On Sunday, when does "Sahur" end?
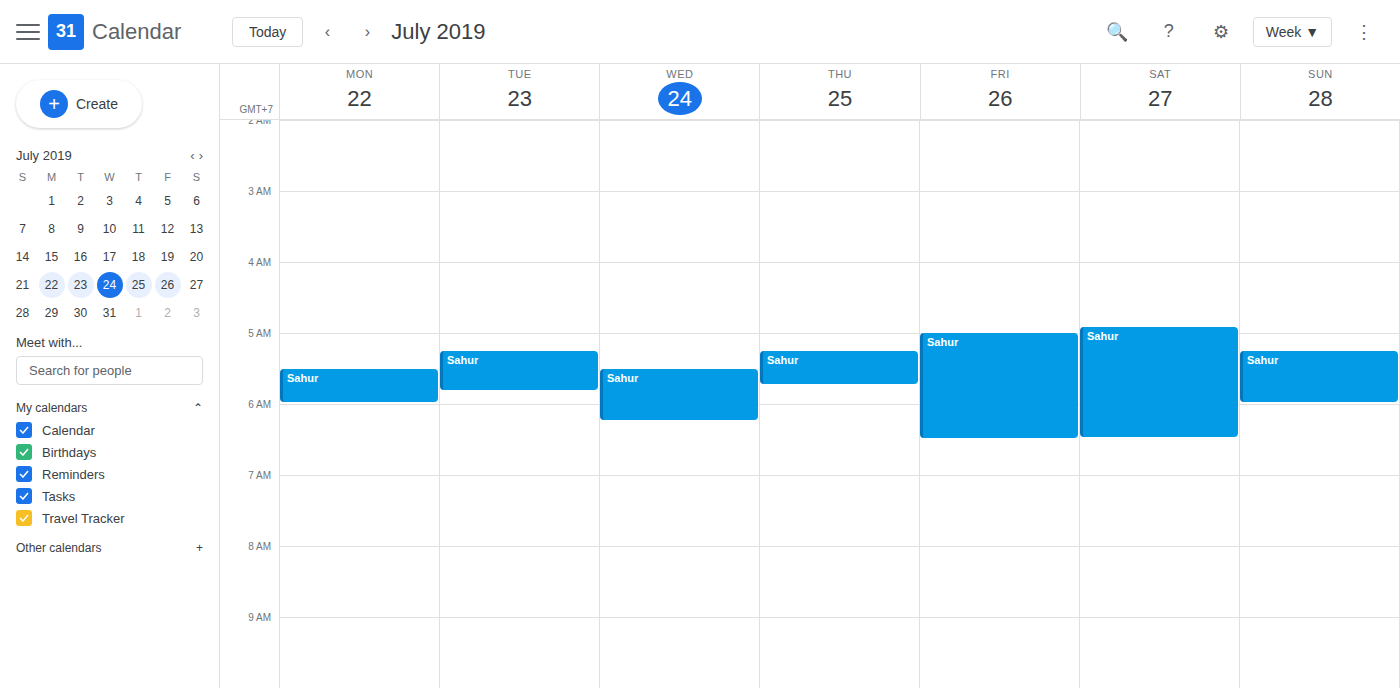
6:00 AM